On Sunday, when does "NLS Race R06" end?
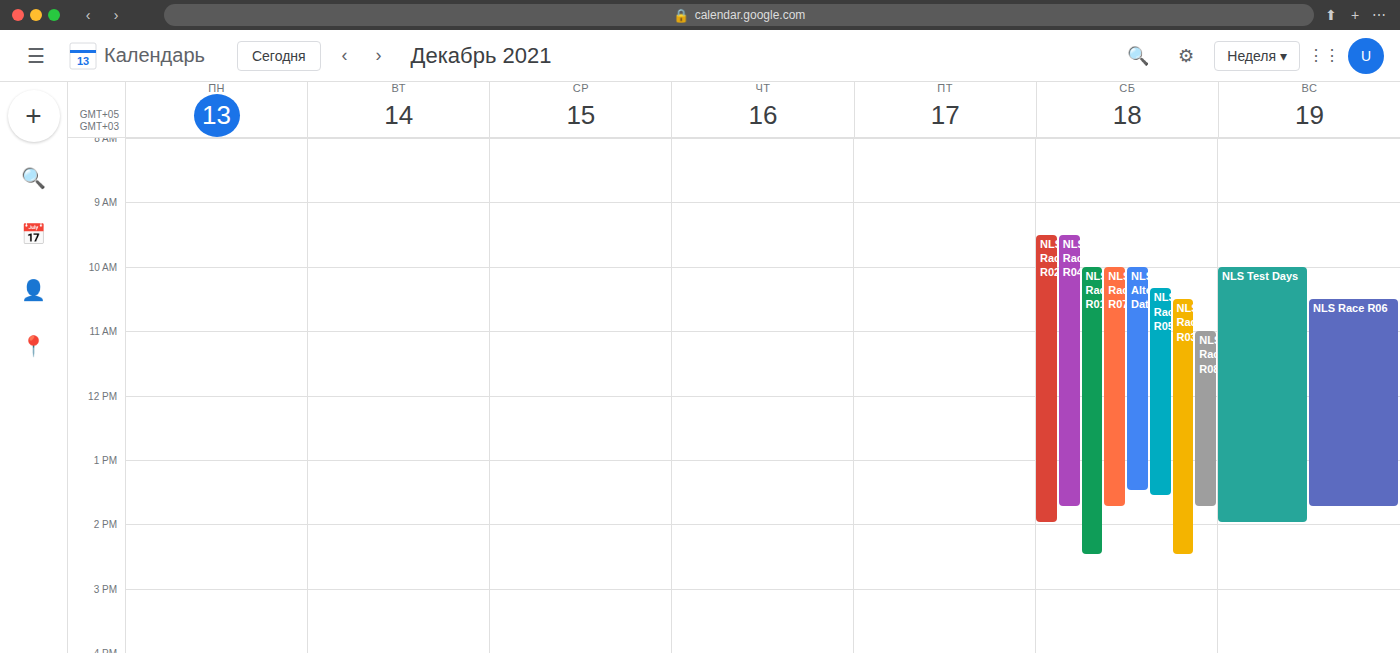
1:45 PM